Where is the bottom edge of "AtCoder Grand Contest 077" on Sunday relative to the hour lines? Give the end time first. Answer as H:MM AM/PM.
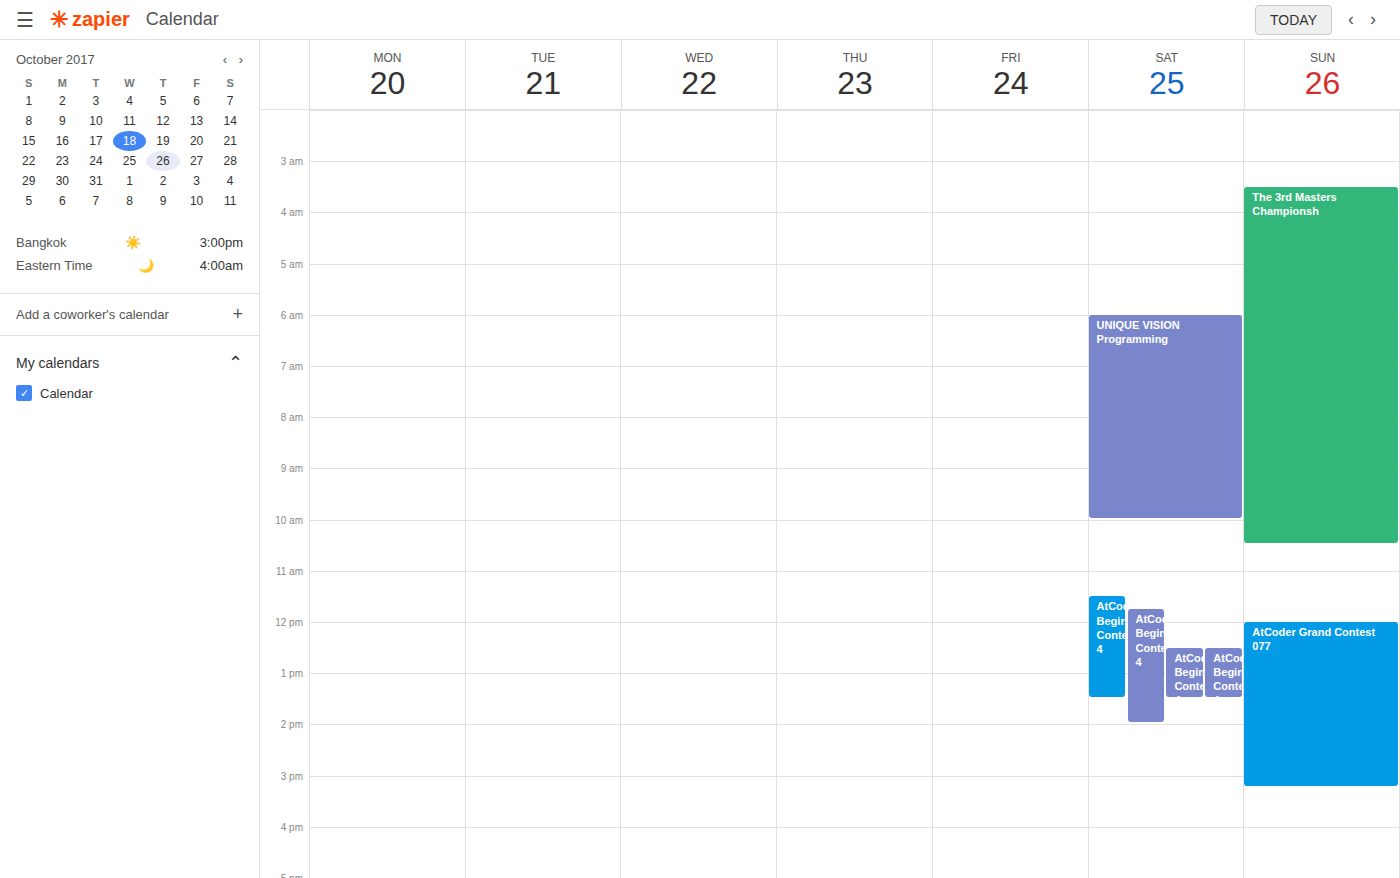
3:15 PM -- neither: a quarter of the way from the 3 PM line to the 4 PM line.